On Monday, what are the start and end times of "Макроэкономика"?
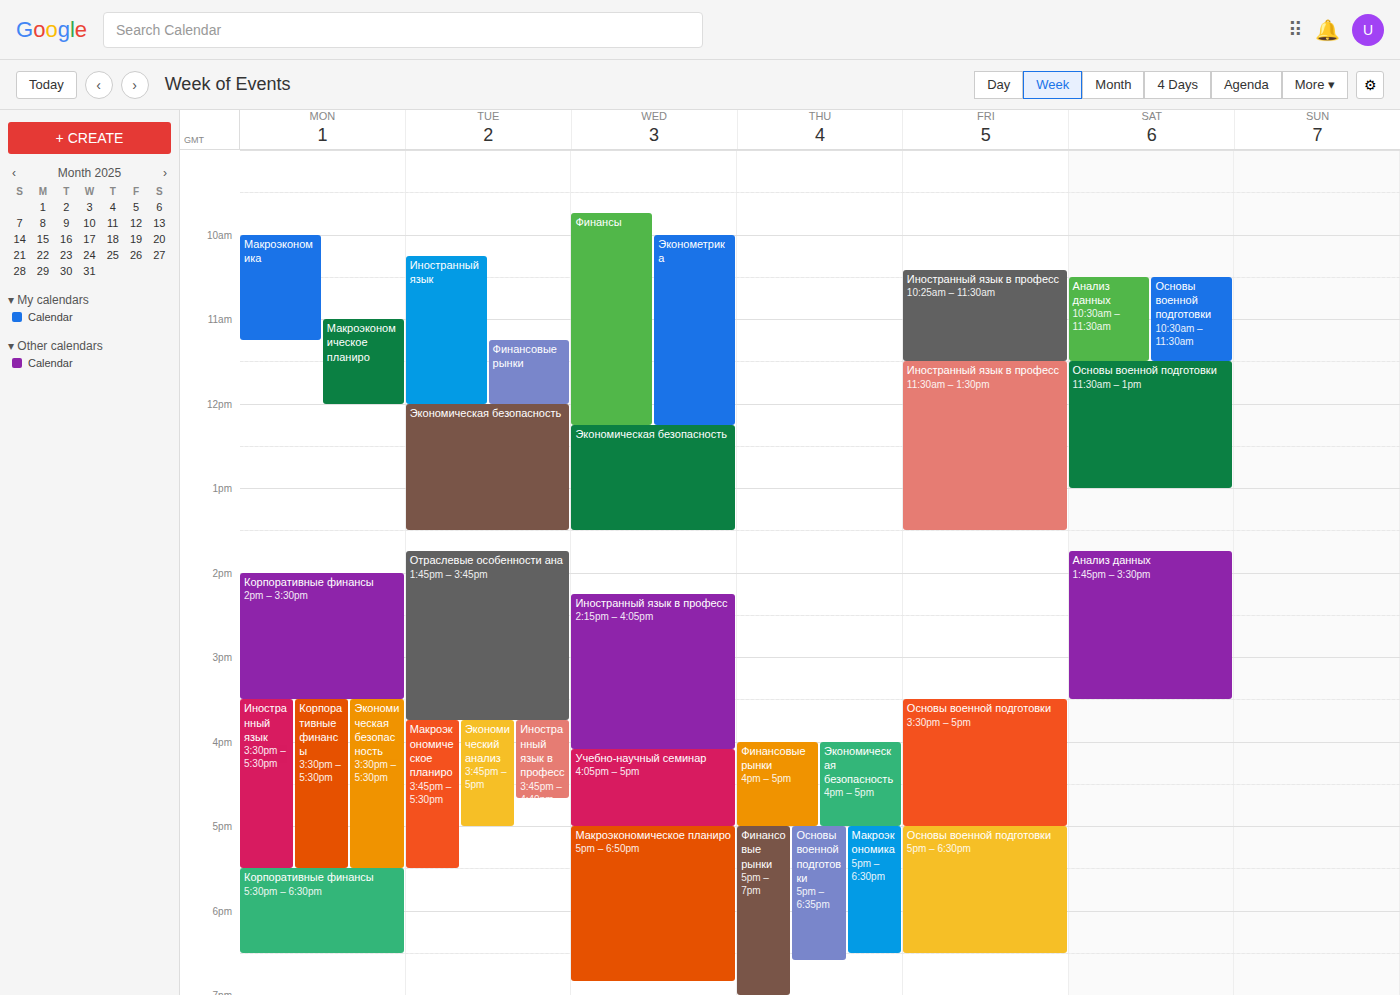
10:00 to 11:15